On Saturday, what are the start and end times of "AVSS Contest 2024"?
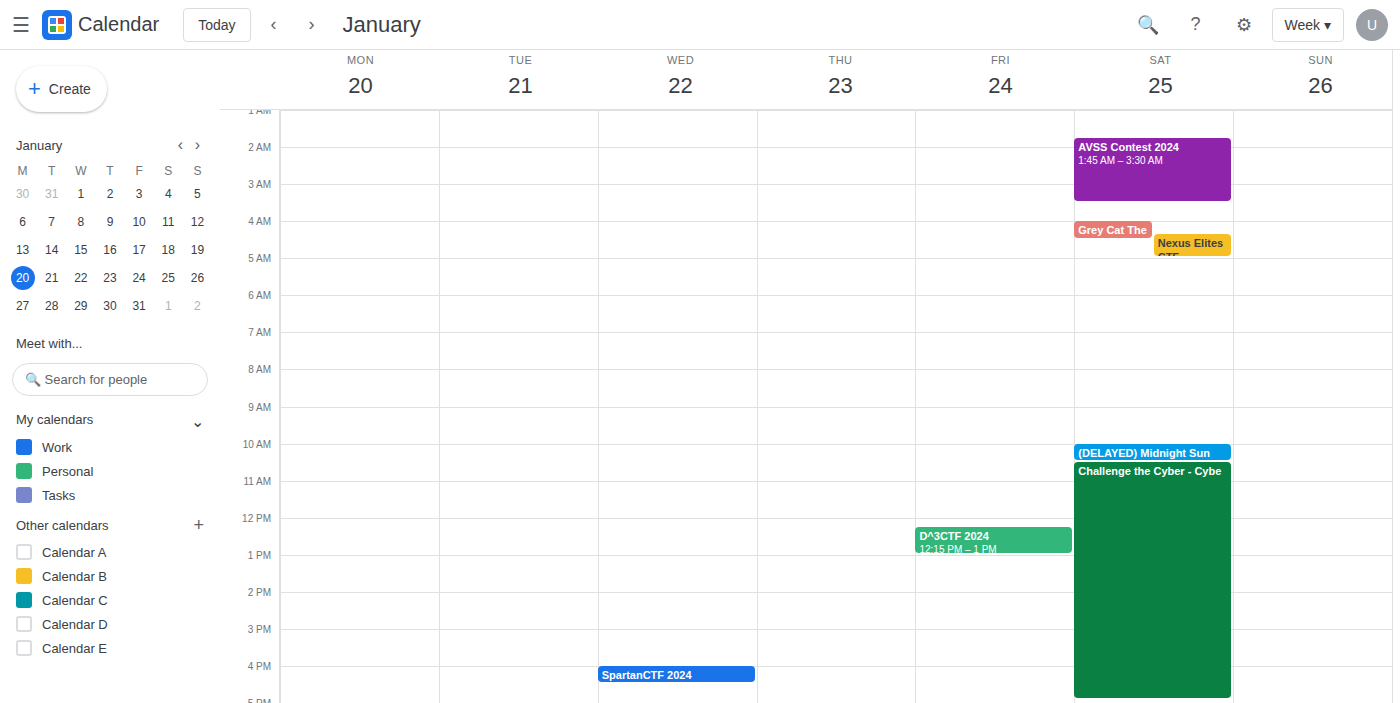
01:45 to 03:30